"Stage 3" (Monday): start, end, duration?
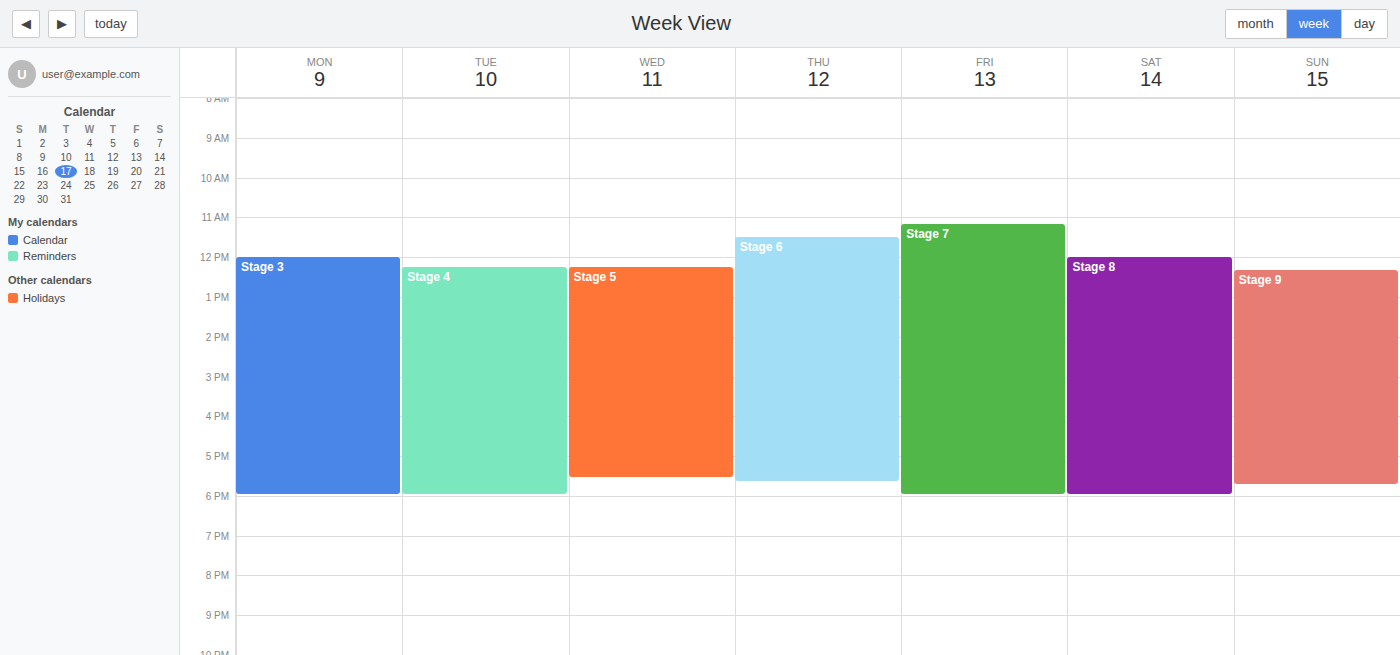
12:00 PM to 6:00 PM, 6 hours